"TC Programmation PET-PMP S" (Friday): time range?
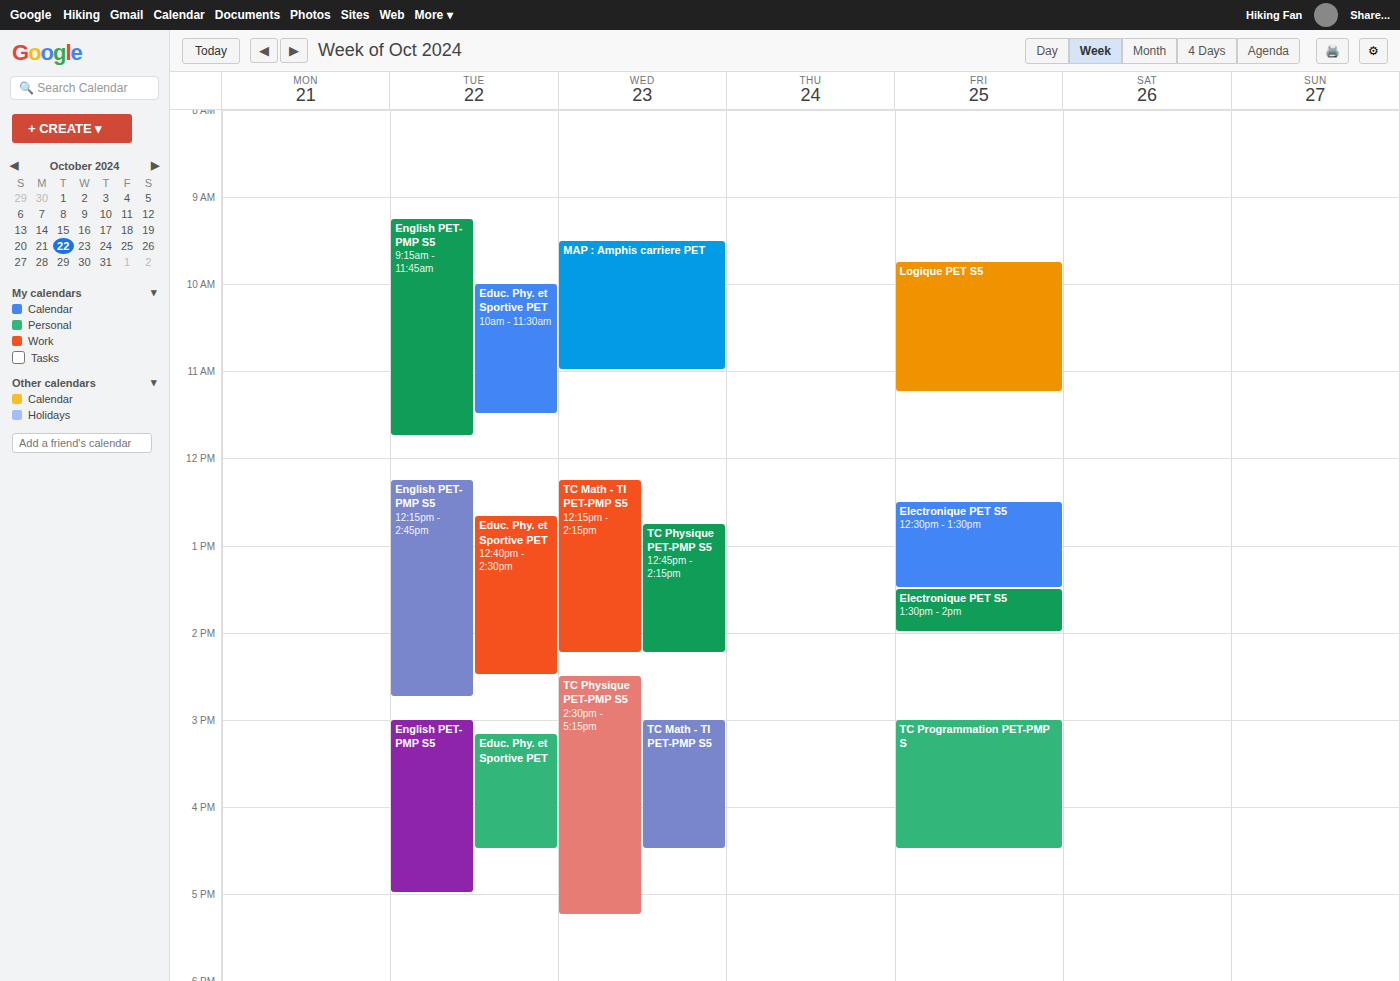
3:00 PM to 4:30 PM